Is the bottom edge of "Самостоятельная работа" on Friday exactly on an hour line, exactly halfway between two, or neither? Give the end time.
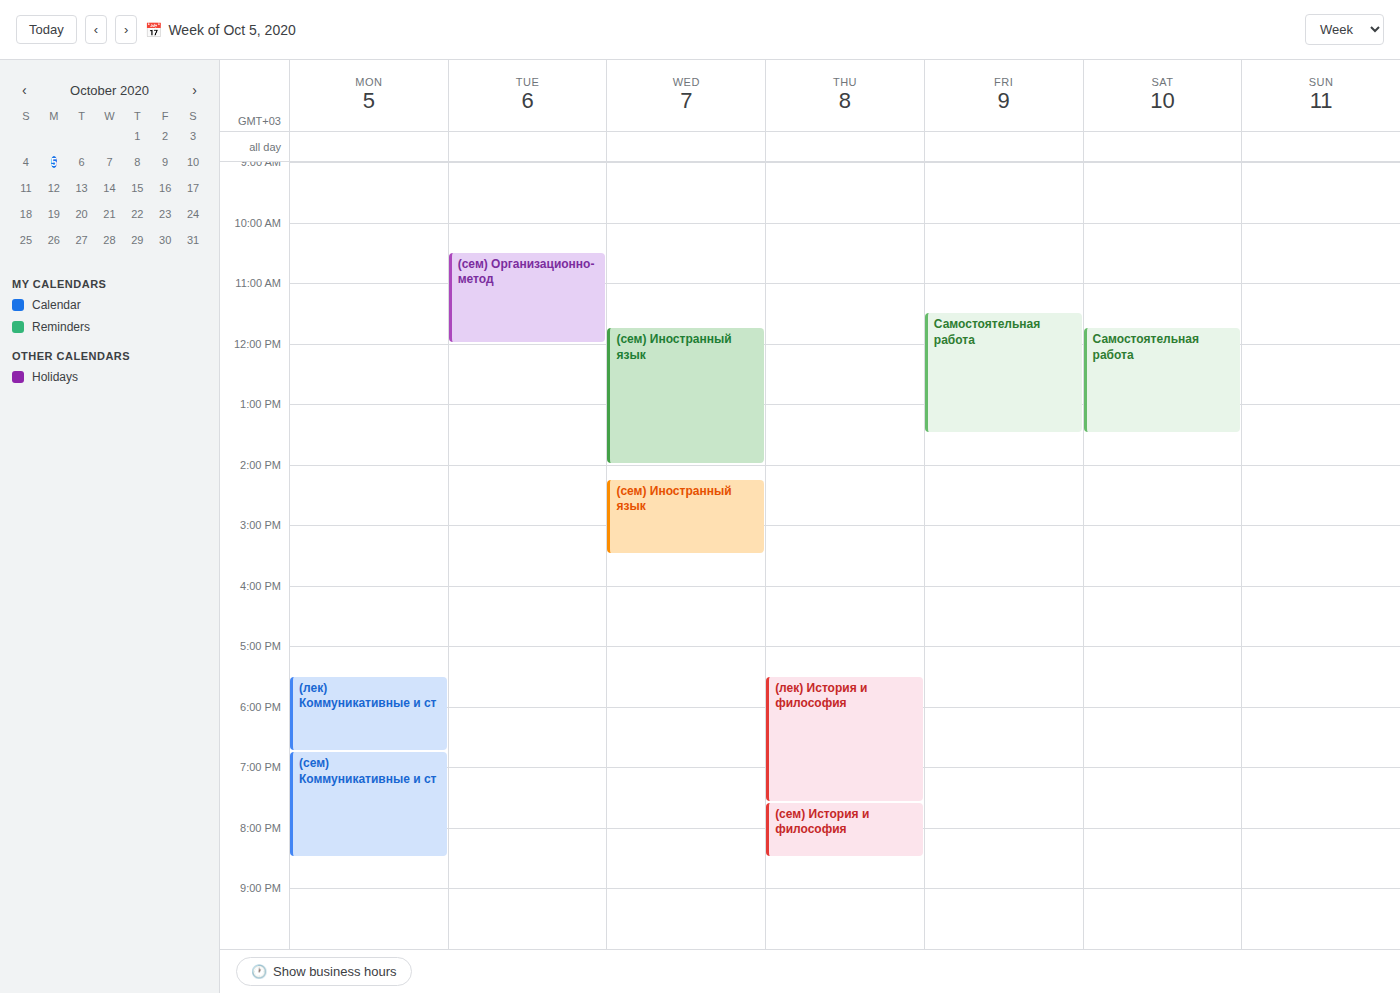
1:30 PM -- halfway between the 1 PM and 2 PM lines.